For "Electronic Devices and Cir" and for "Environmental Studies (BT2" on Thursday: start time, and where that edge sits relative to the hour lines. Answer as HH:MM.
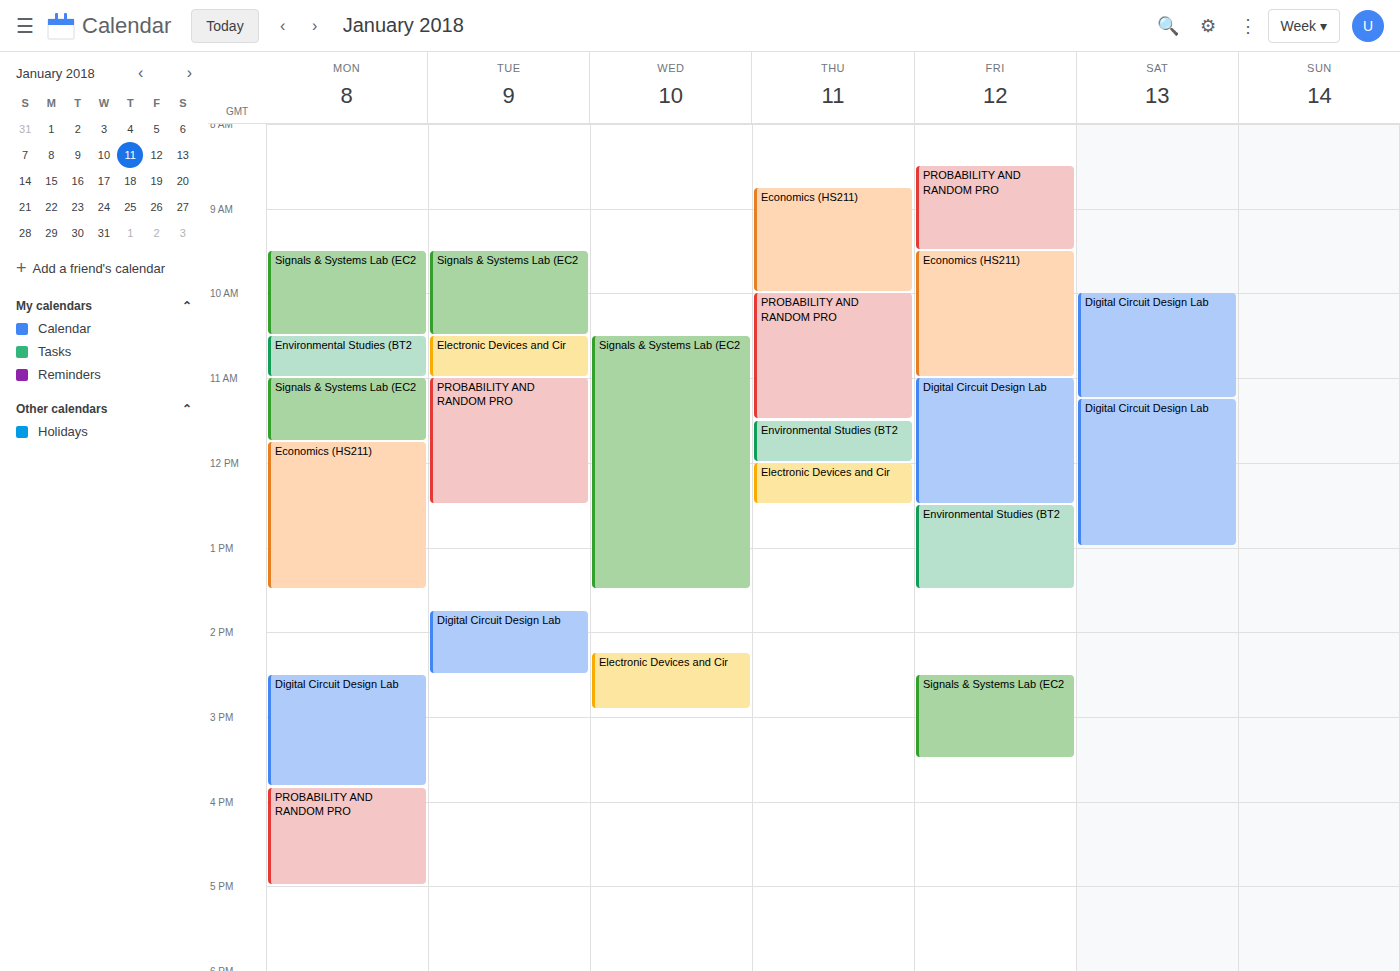
"Electronic Devices and Cir": 12:00, exactly on the 12:00 line. "Environmental Studies (BT2": 11:30, halfway between the 11:00 and 12:00 lines.